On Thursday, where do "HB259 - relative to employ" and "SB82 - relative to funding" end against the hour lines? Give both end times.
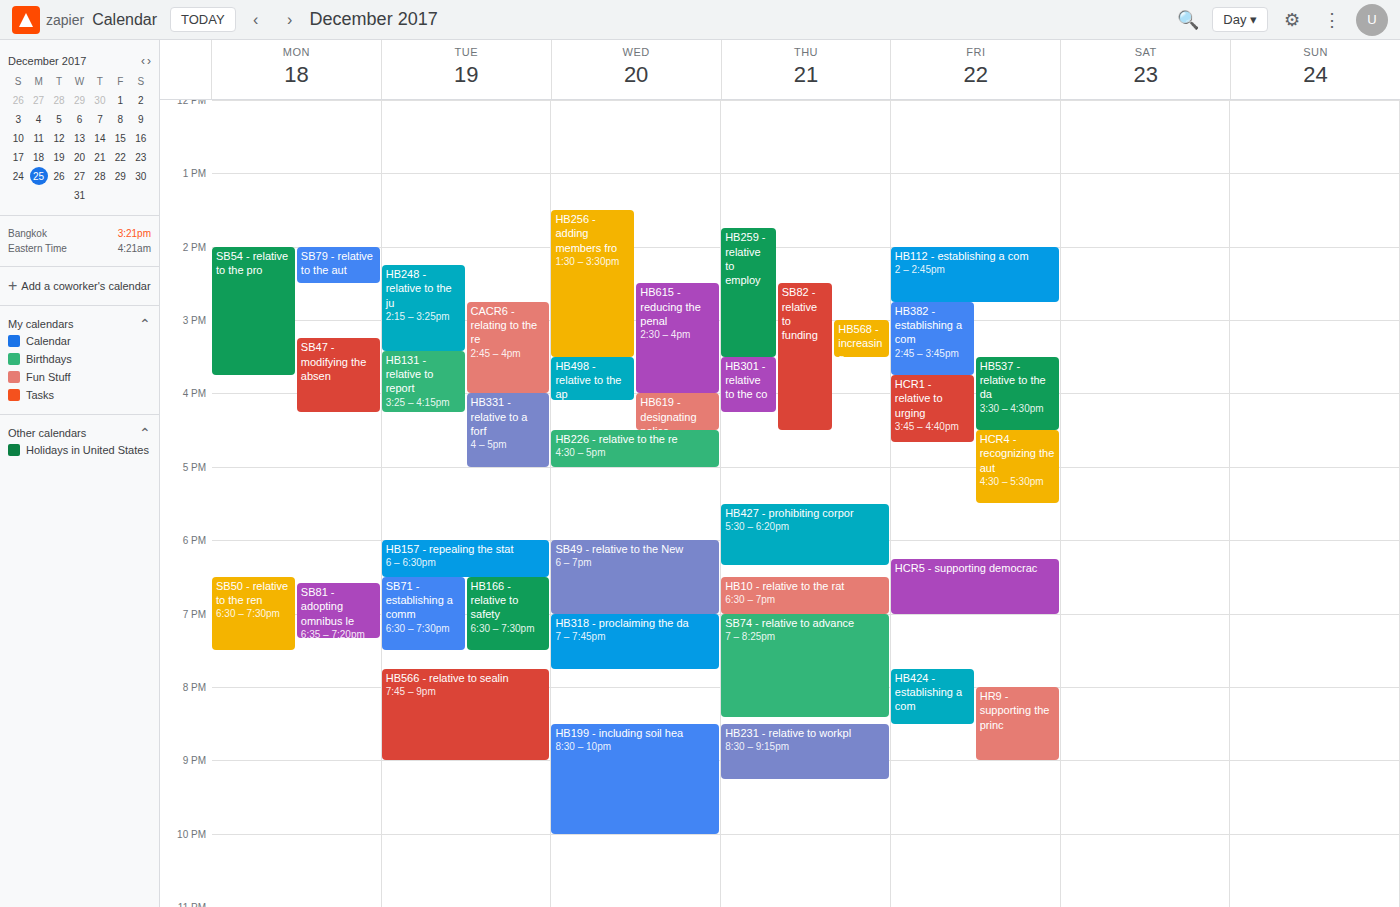
"HB259 - relative to employ": 3:30 PM, halfway between the 3 PM and 4 PM lines. "SB82 - relative to funding": 4:30 PM, halfway between the 4 PM and 5 PM lines.